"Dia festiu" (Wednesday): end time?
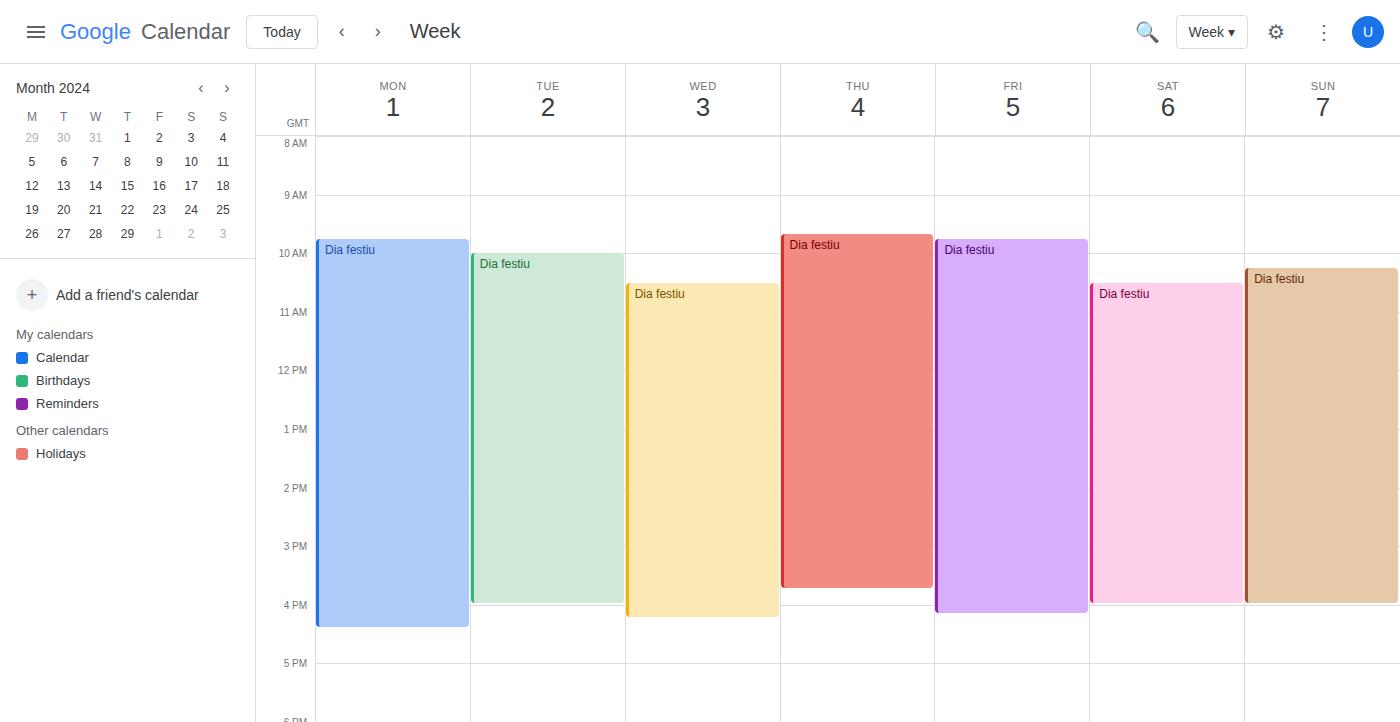
4:15 PM